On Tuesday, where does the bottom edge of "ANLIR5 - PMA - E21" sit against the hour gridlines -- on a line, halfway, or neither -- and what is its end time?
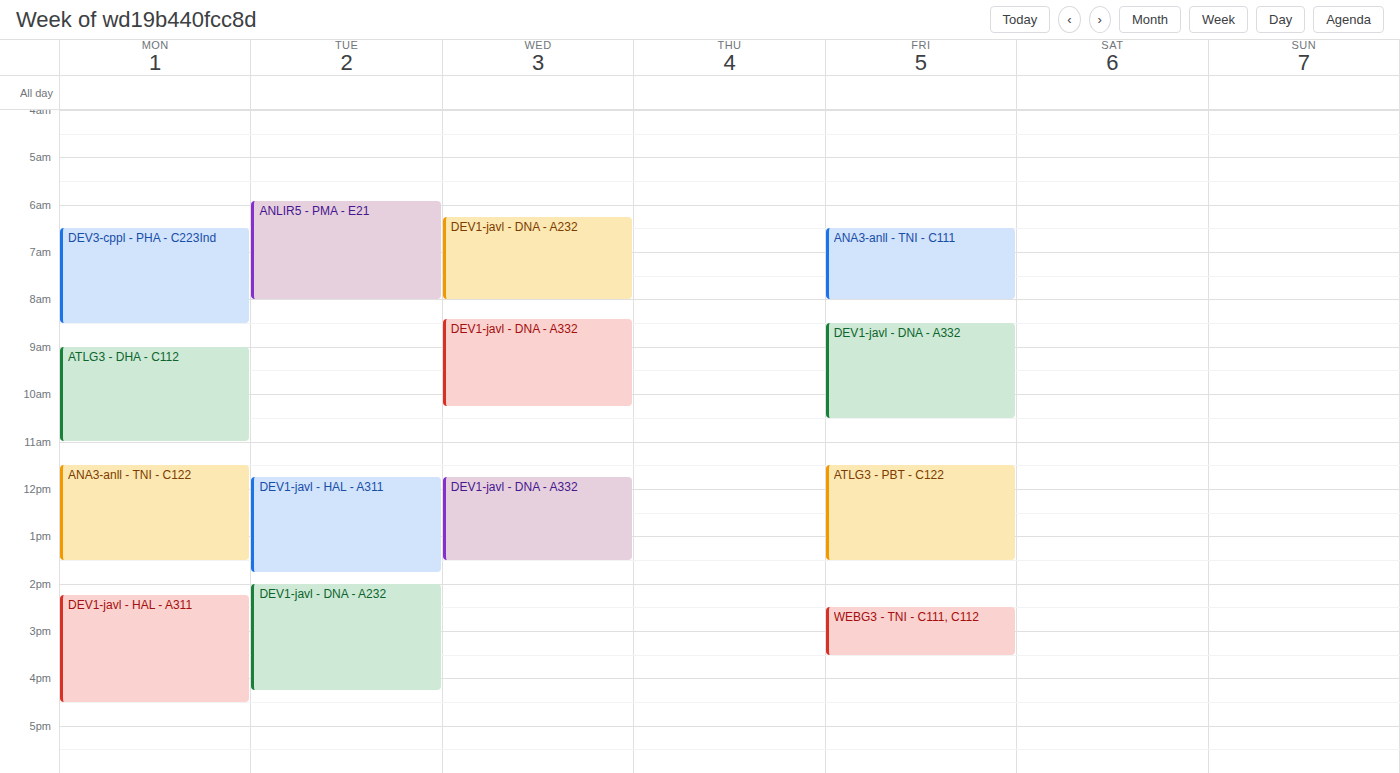
08:00 -- exactly on the 08:00 line.